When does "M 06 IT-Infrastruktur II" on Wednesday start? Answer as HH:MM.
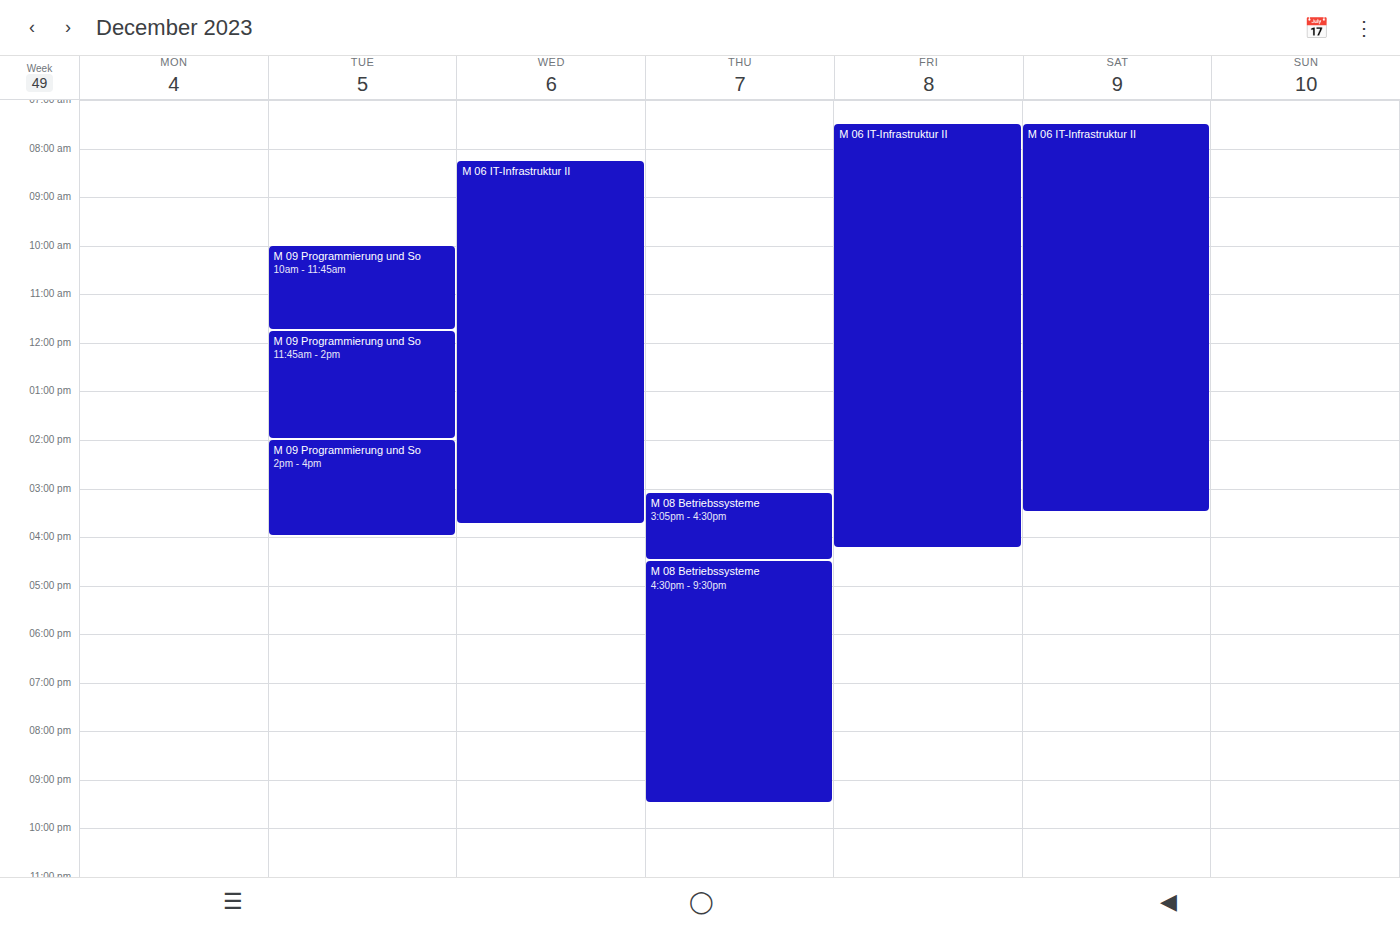
08:15